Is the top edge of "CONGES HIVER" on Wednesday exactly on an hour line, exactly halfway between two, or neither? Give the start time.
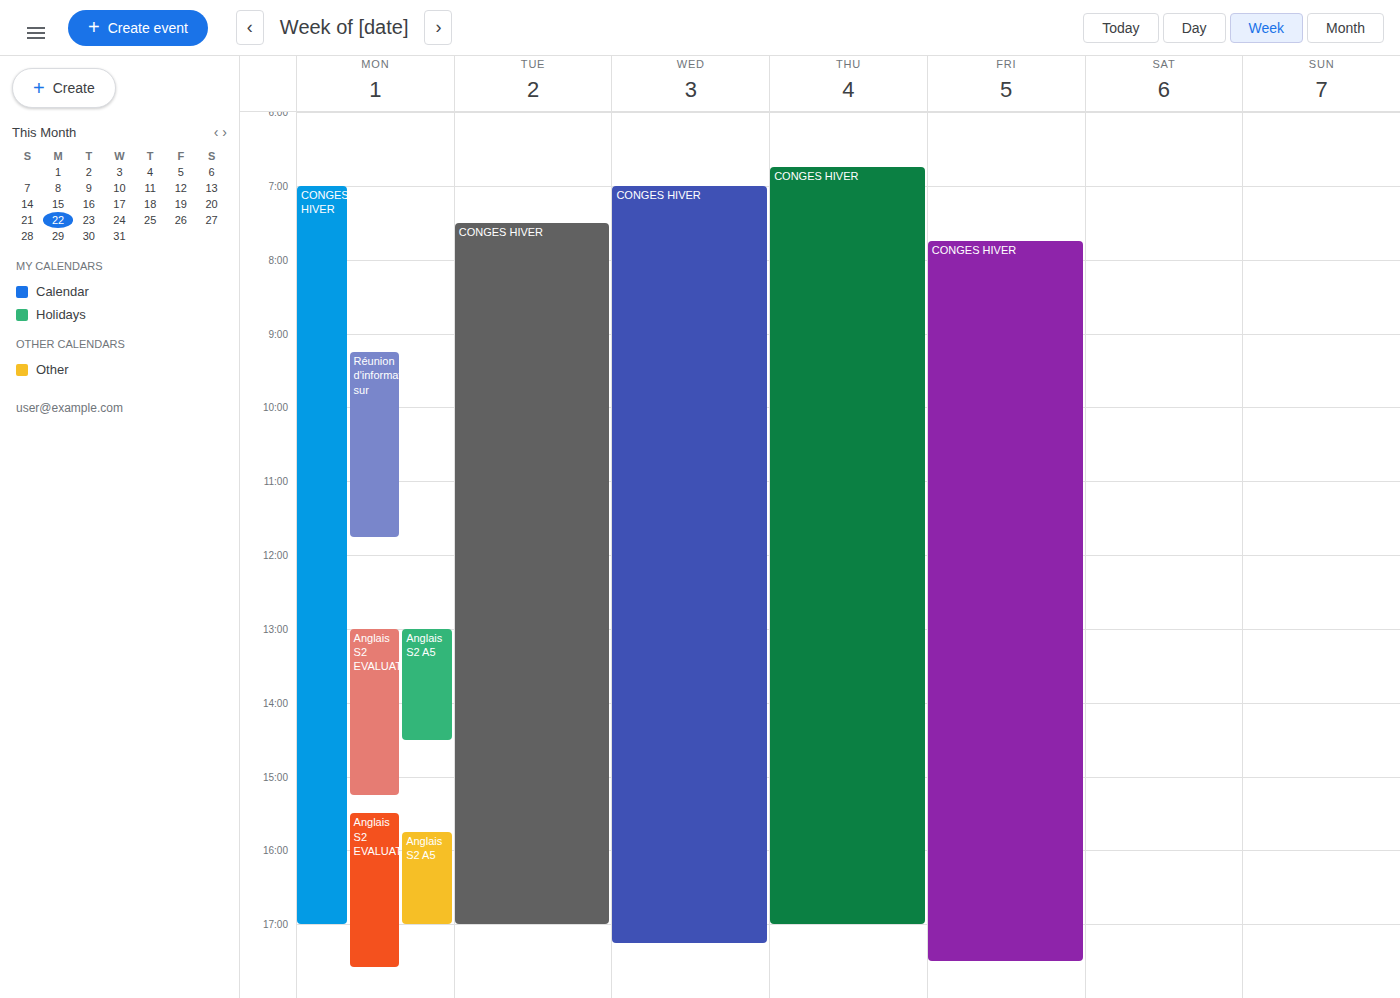
7:00 AM -- exactly on the 7 AM line.